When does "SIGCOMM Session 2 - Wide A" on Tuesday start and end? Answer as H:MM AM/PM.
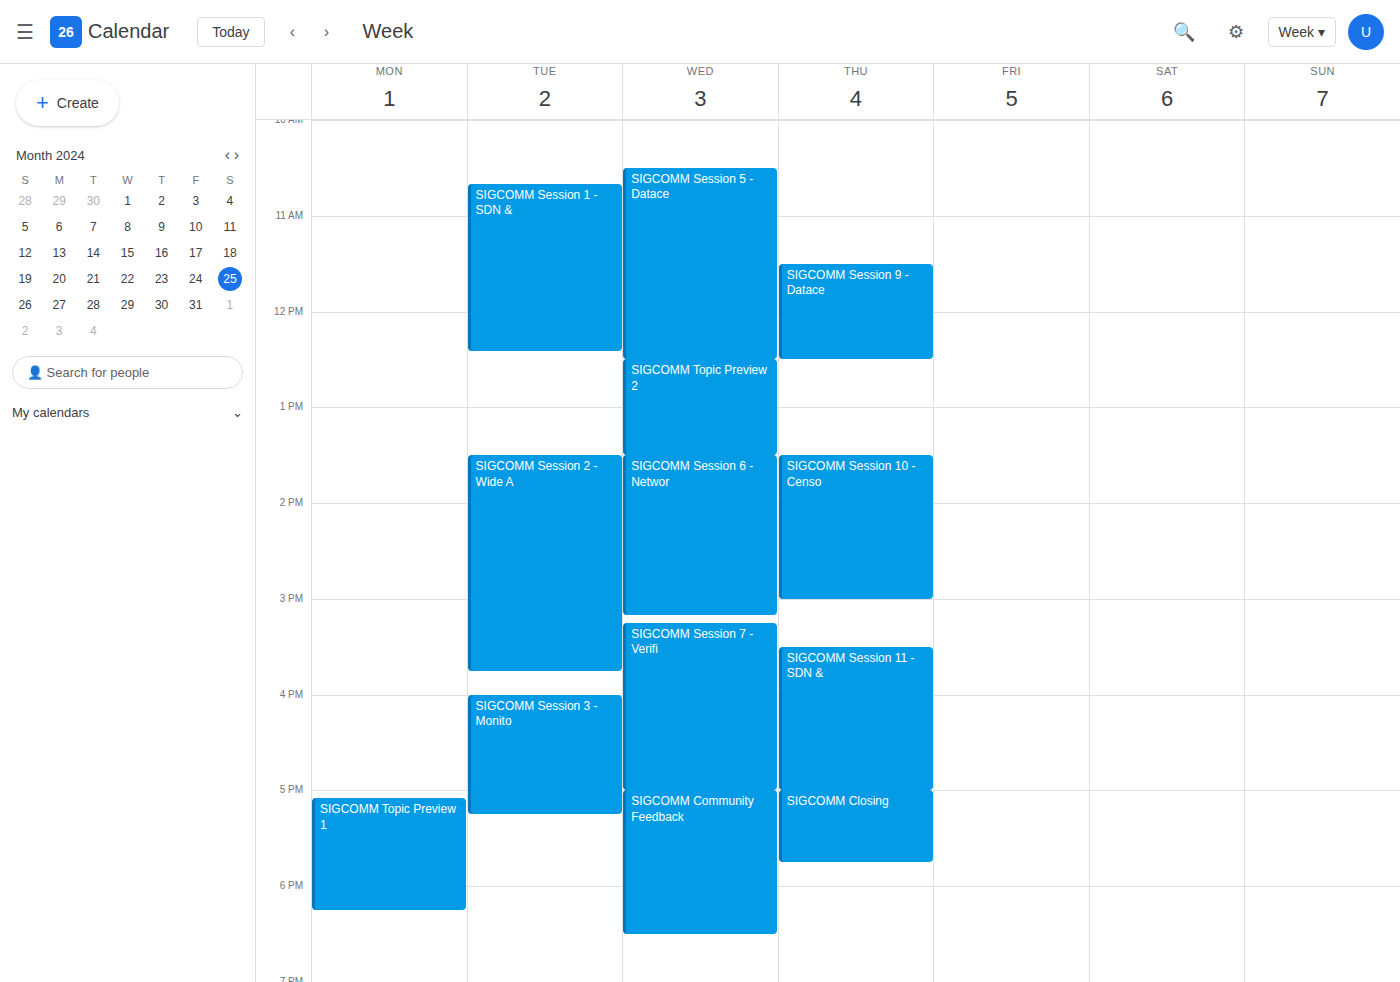
1:30 PM to 3:45 PM